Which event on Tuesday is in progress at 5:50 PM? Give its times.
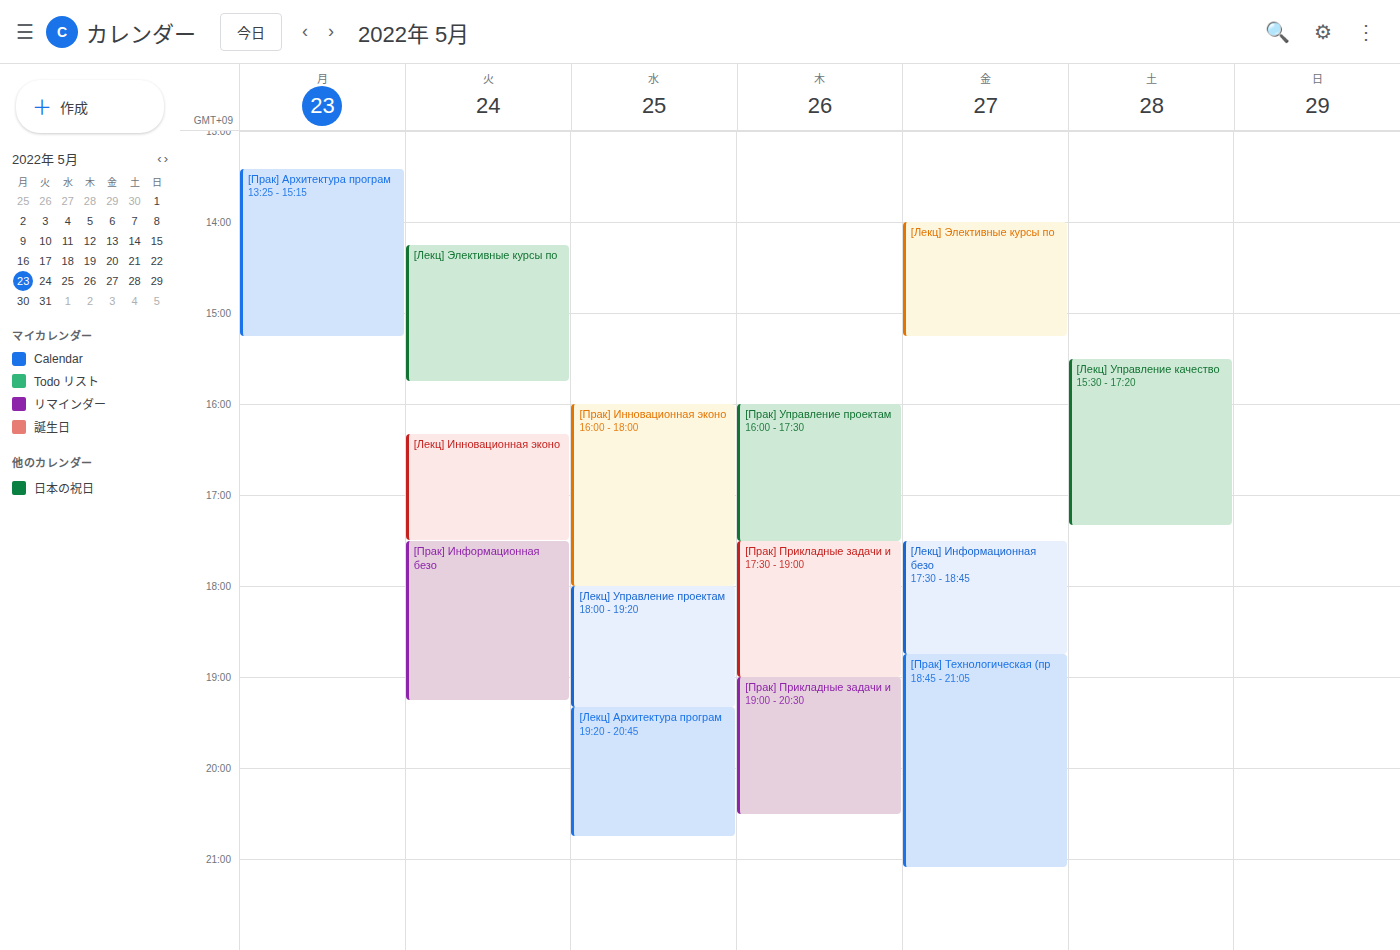
"[Прак] Информационная безо", 5:30 PM to 7:15 PM